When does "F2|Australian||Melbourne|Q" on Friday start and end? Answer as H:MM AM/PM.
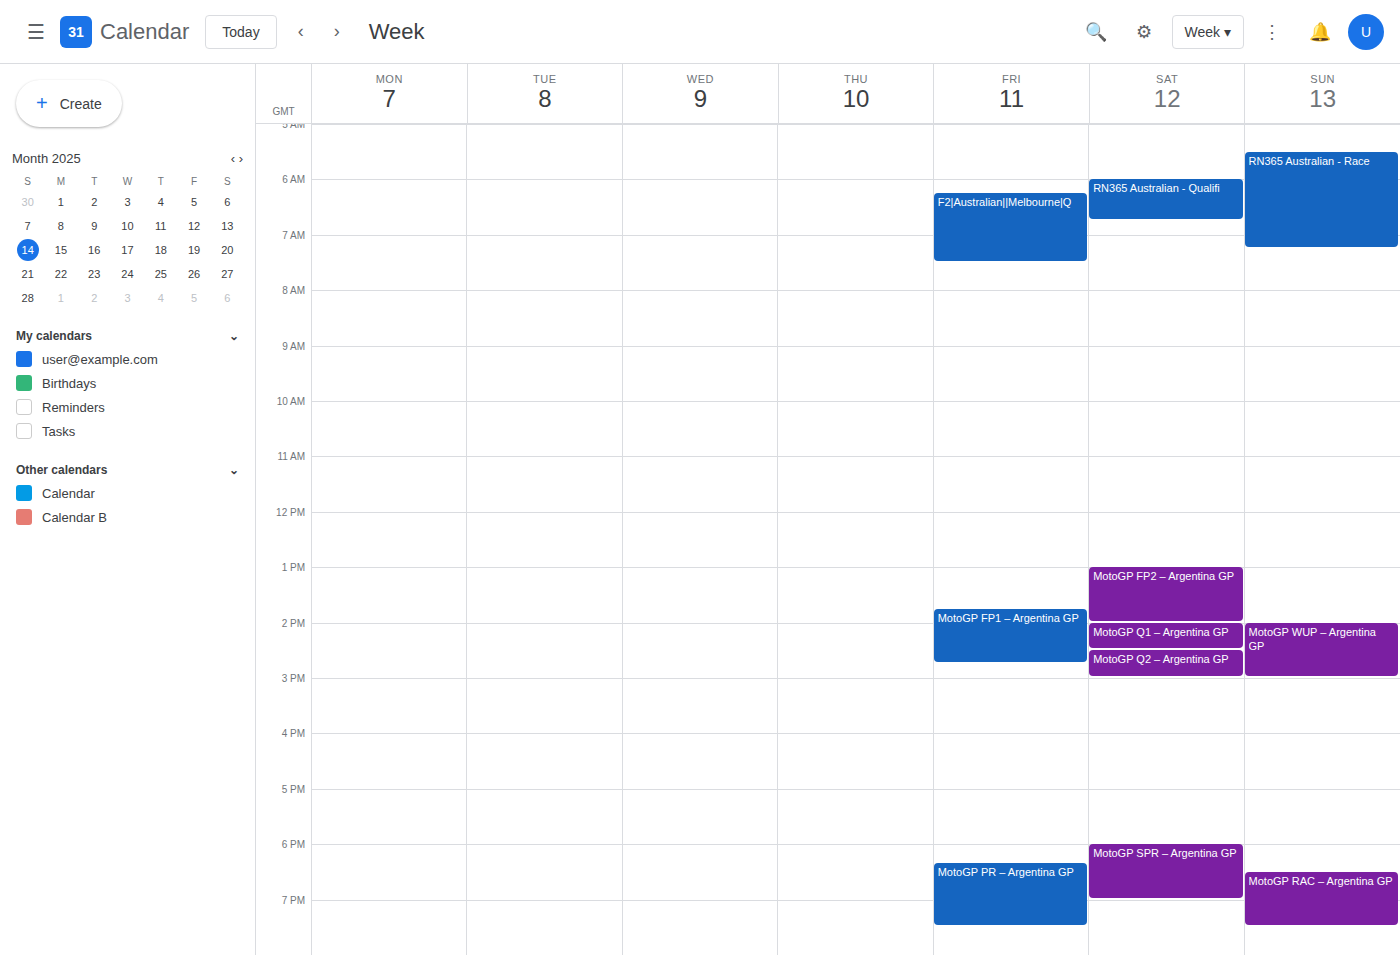
6:15 AM to 7:30 AM